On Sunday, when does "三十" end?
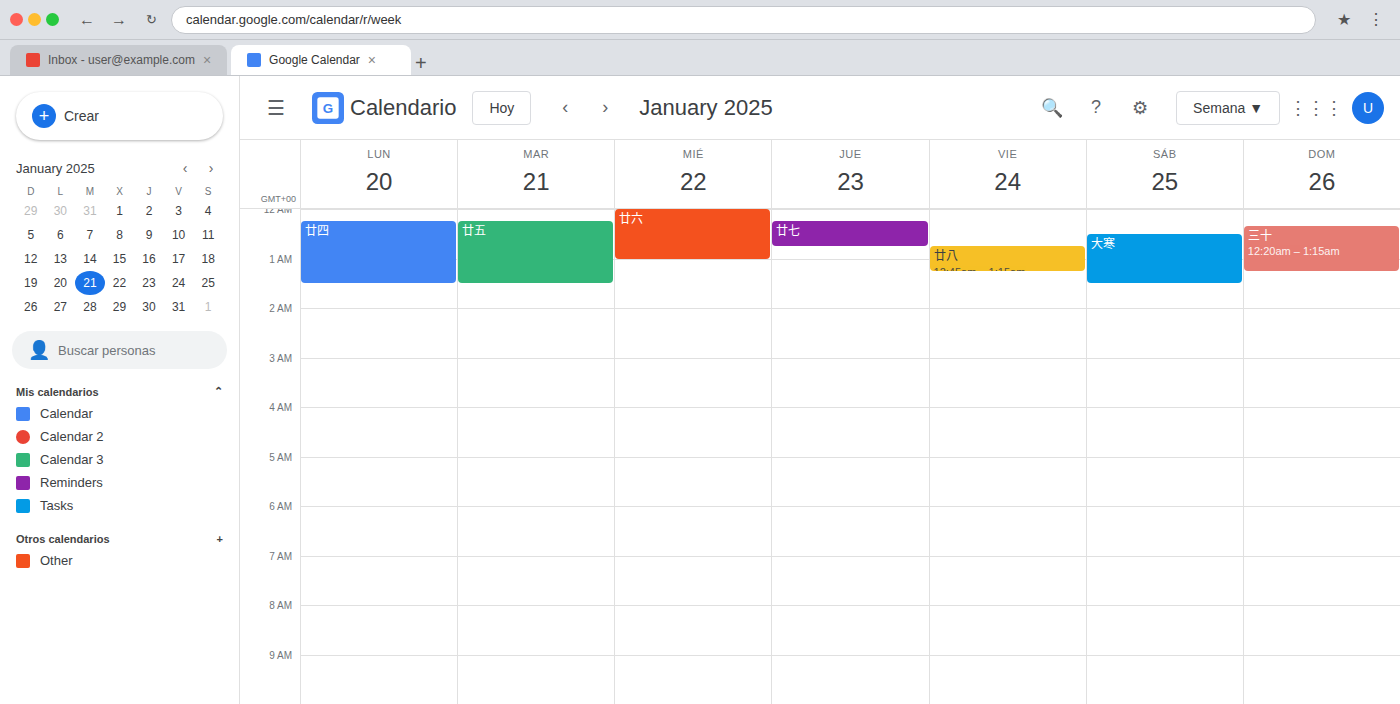
01:15